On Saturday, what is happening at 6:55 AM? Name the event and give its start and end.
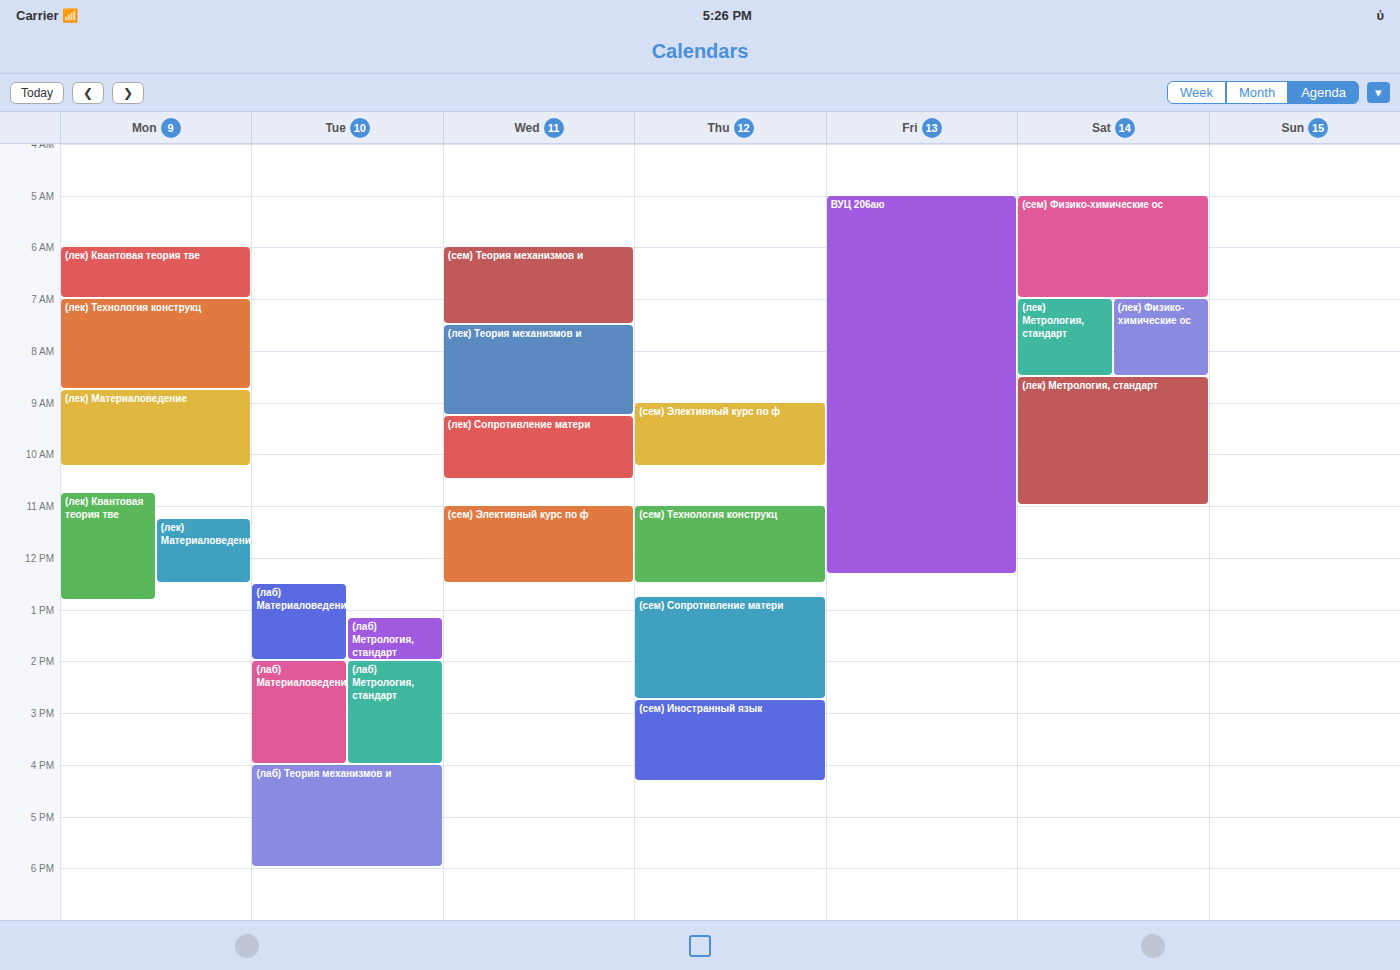
"(сем) Физико-химические ос", 5:00 AM to 7:00 AM